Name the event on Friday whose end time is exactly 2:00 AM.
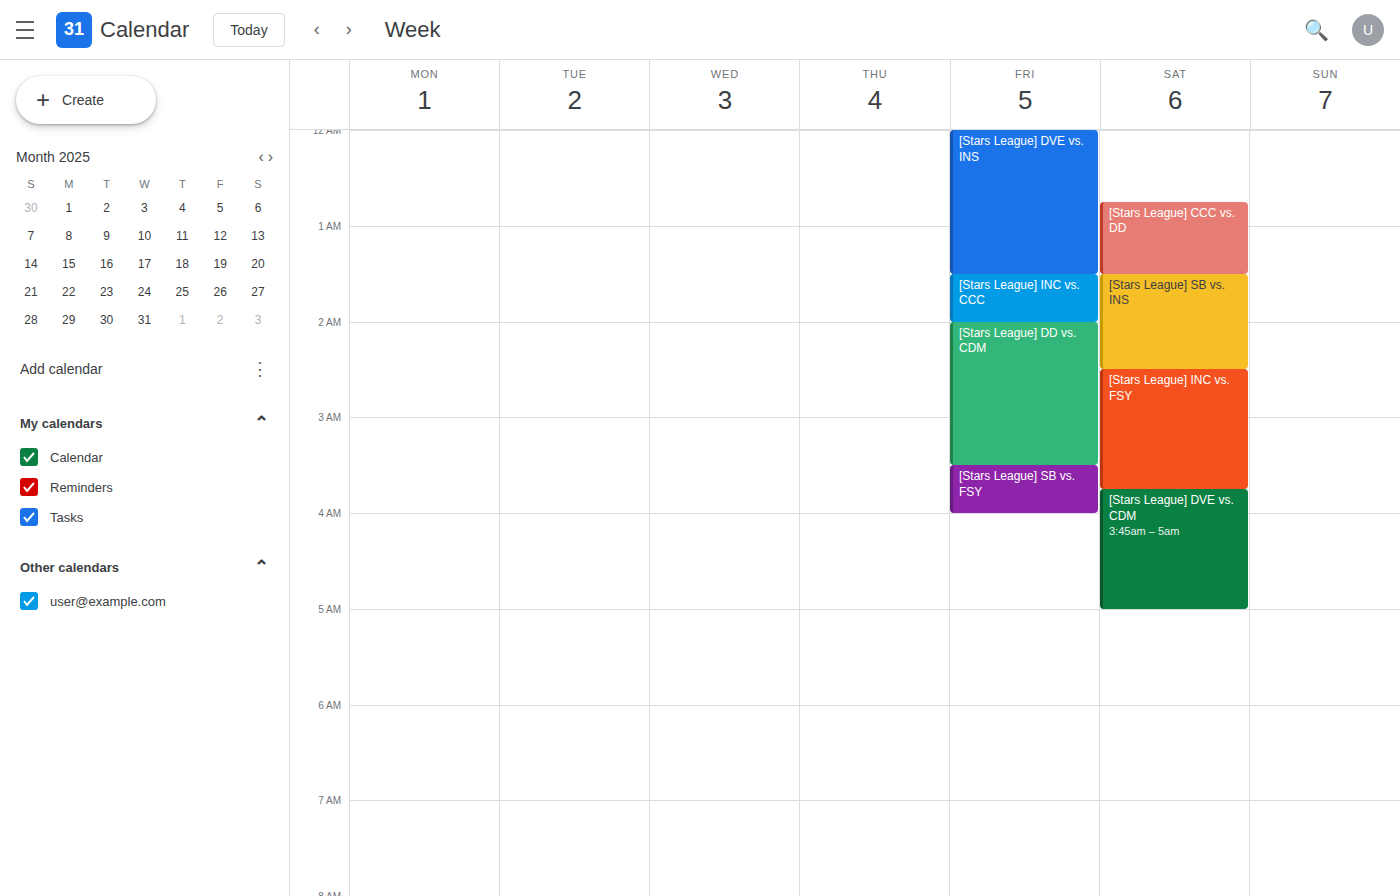
"[Stars League] INC vs. CCC"